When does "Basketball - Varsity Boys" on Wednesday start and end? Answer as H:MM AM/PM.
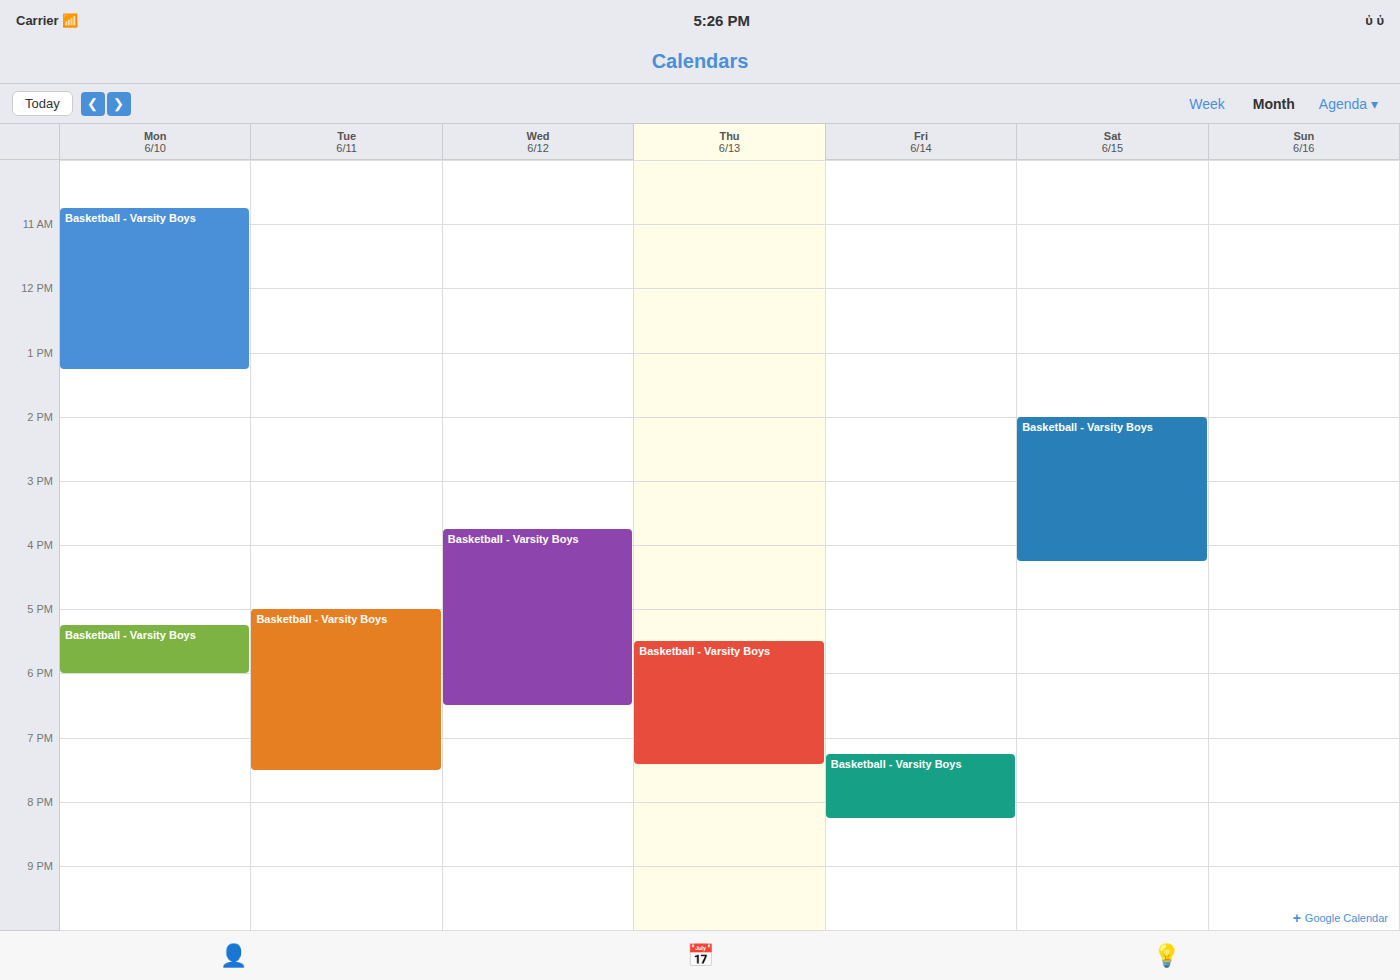
3:45 PM to 6:30 PM